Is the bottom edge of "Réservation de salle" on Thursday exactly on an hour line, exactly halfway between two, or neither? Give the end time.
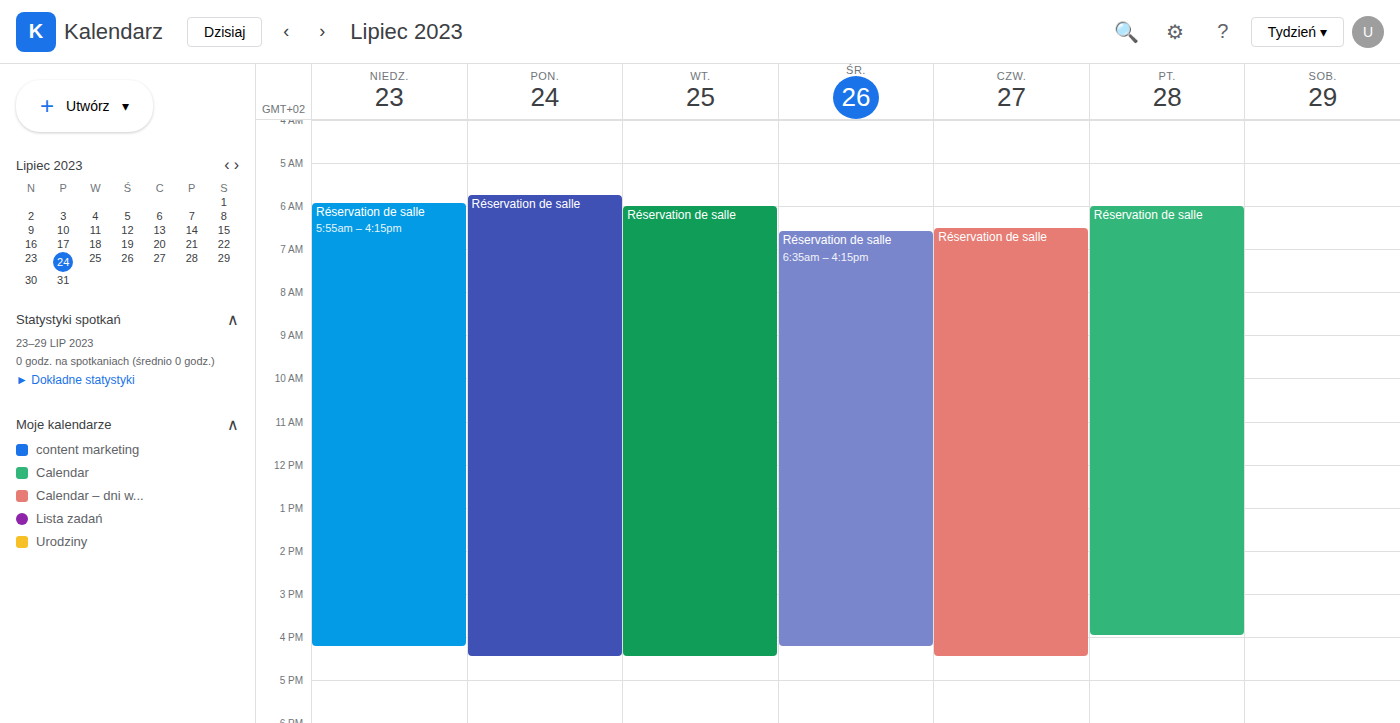
16:30 -- halfway between the 16:00 and 17:00 lines.